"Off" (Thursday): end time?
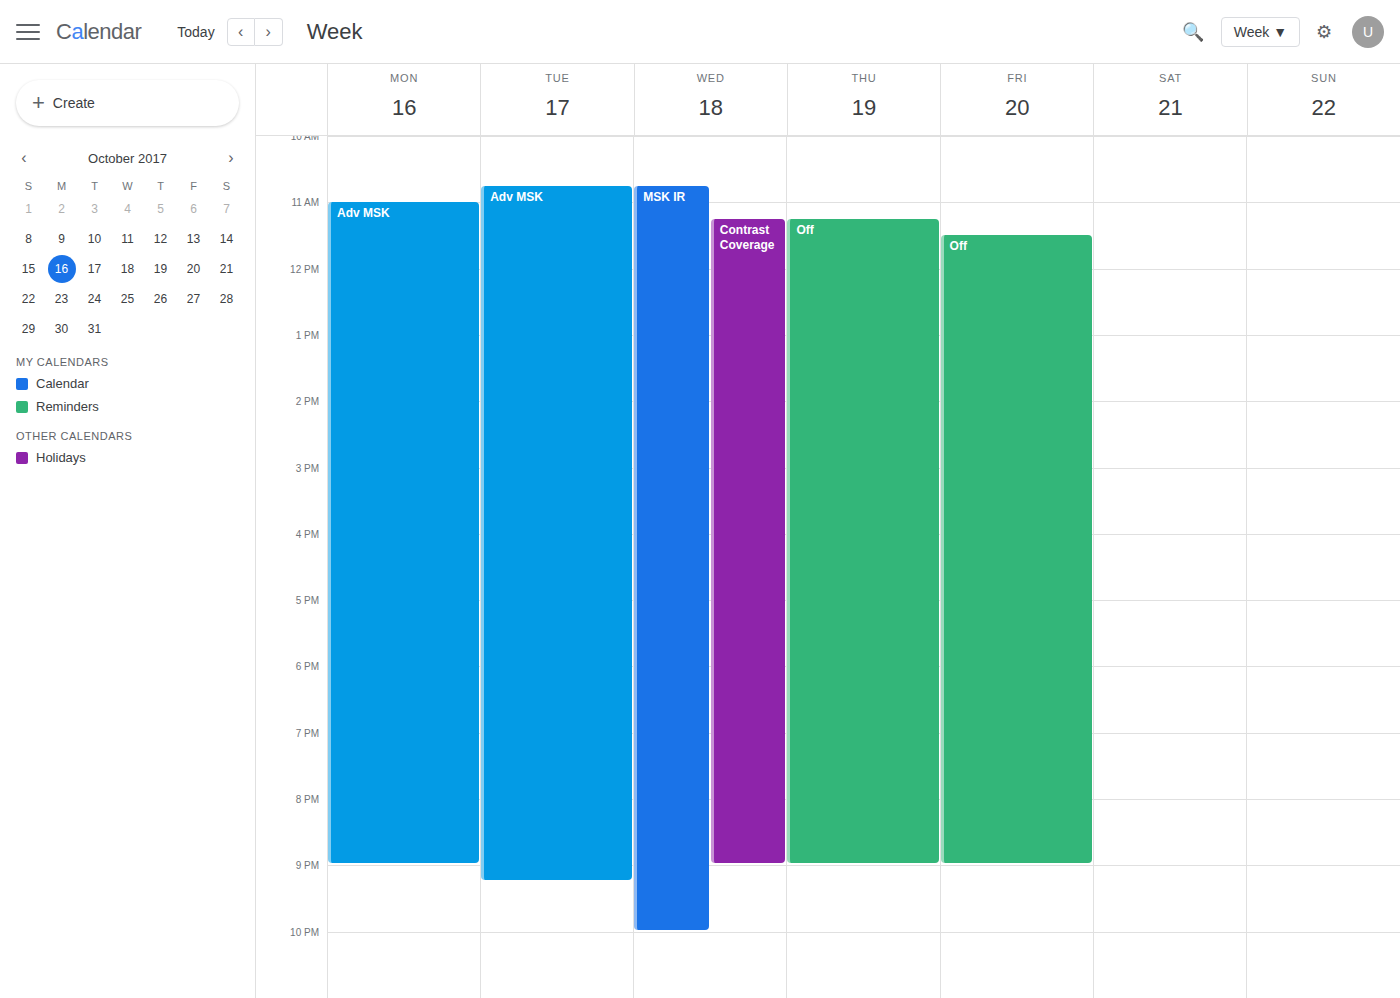
21:00